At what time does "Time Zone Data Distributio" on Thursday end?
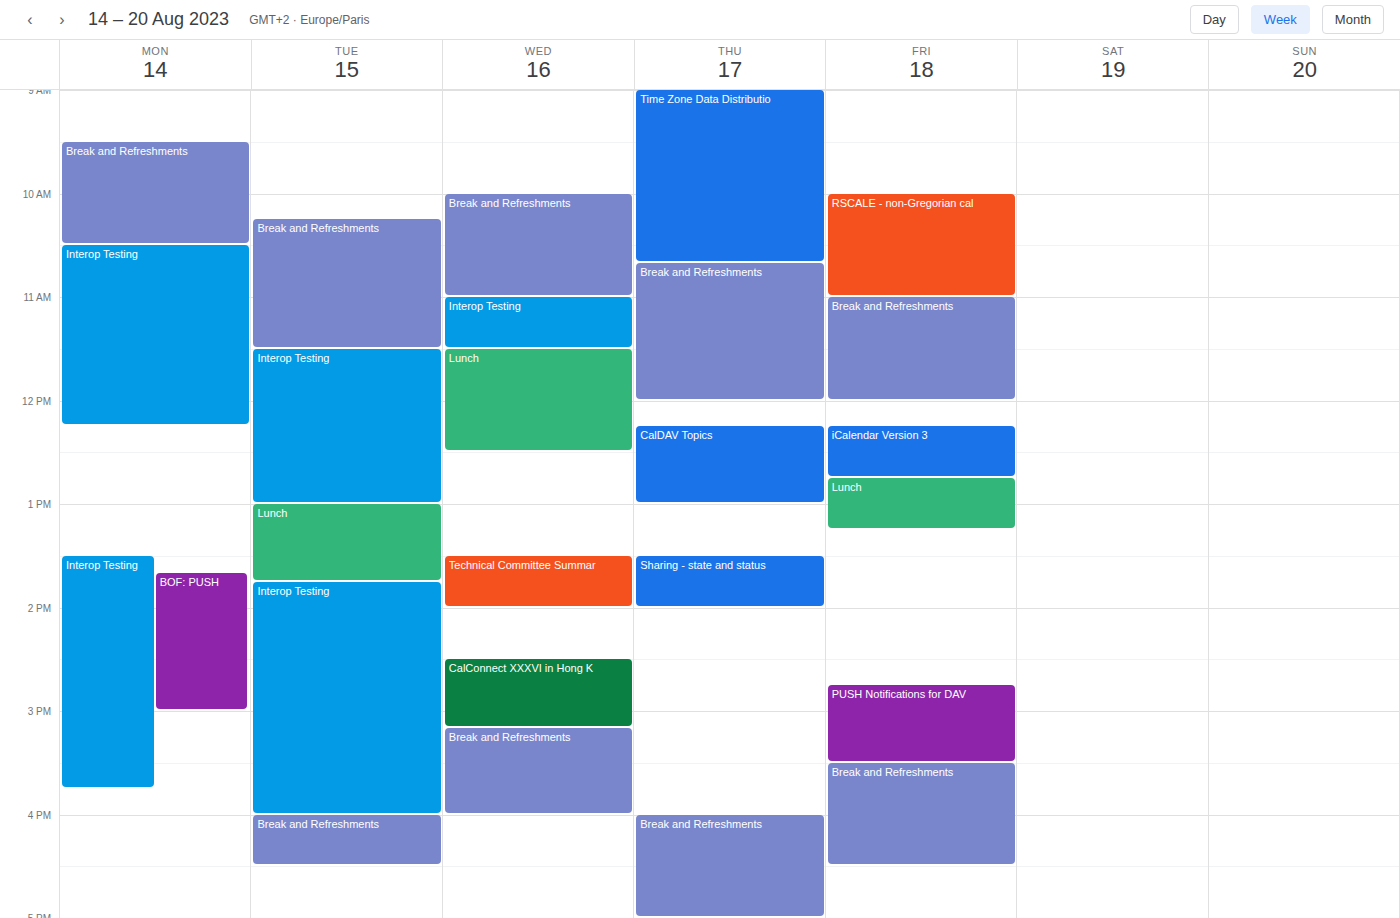
10:40 AM